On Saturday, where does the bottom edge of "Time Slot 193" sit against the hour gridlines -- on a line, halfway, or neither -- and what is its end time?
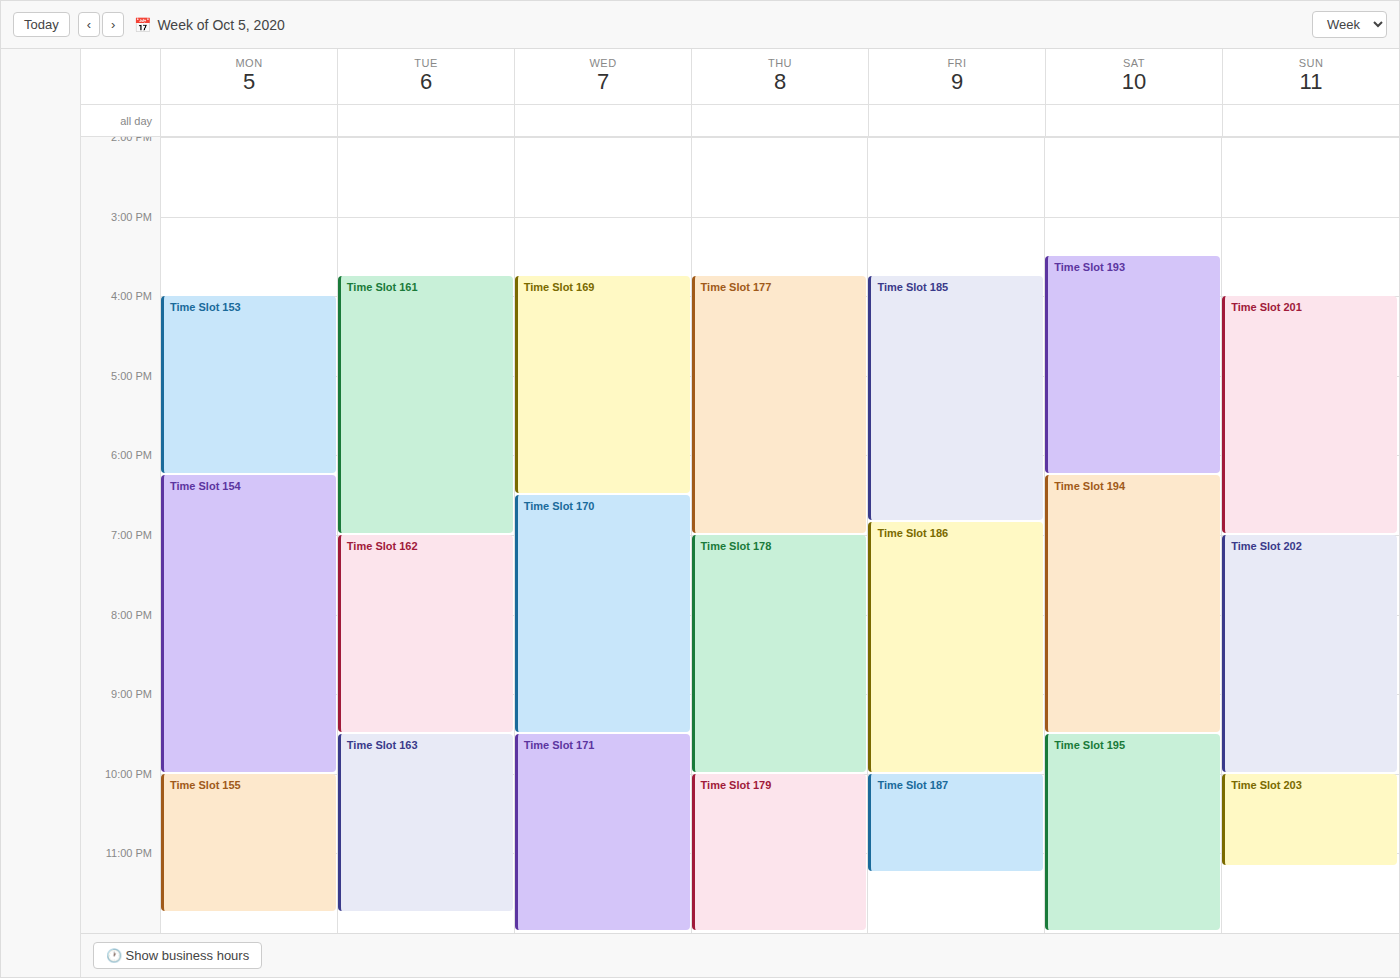
6:15 PM -- neither: a quarter of the way from the 6 PM line to the 7 PM line.